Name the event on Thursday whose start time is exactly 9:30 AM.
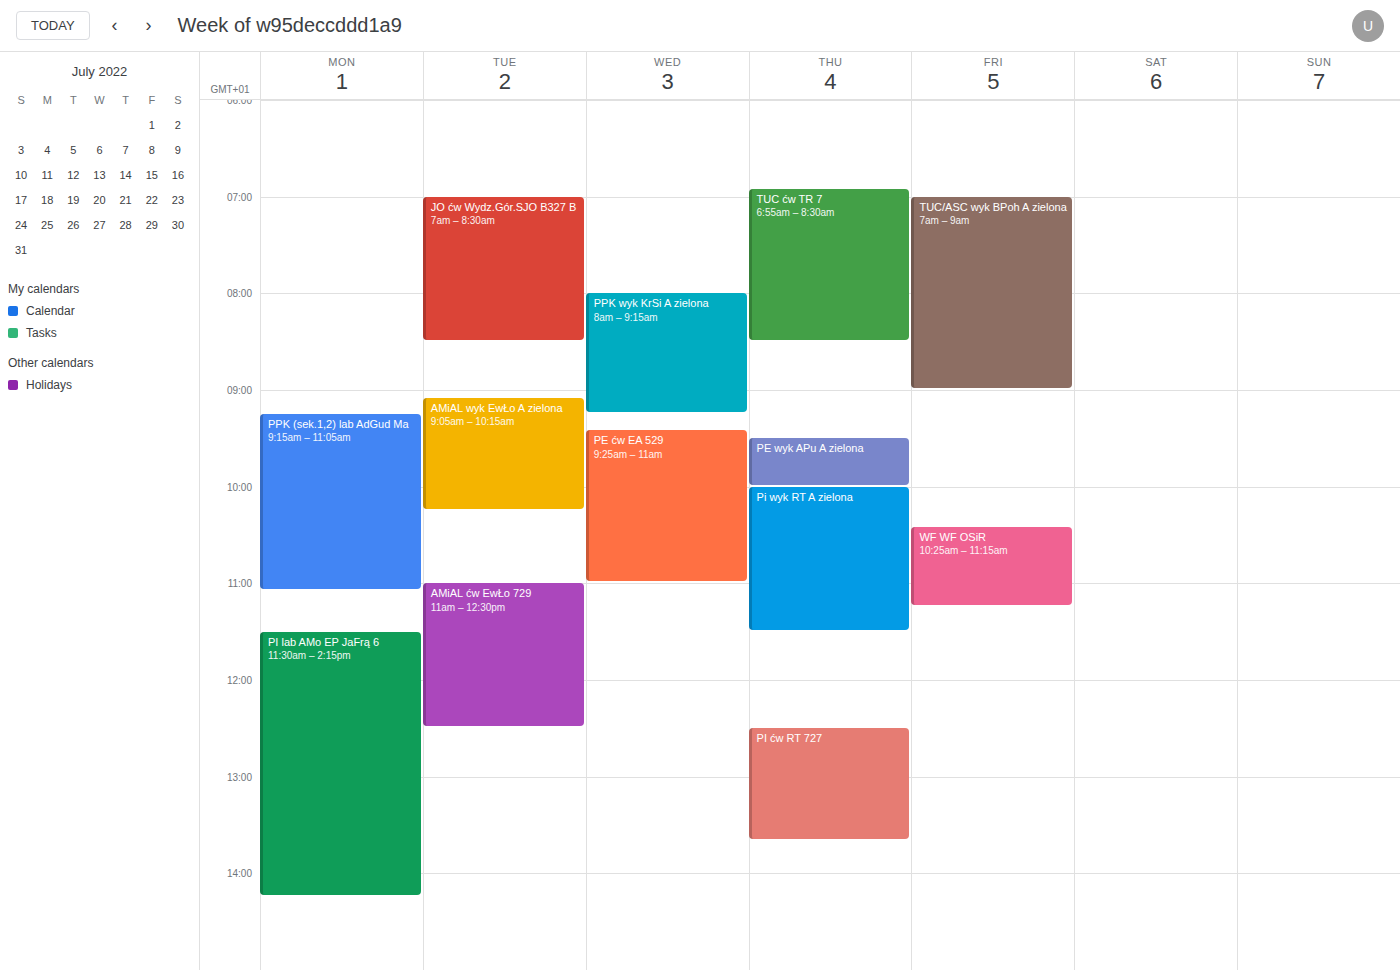
"PE wyk APu A zielona"